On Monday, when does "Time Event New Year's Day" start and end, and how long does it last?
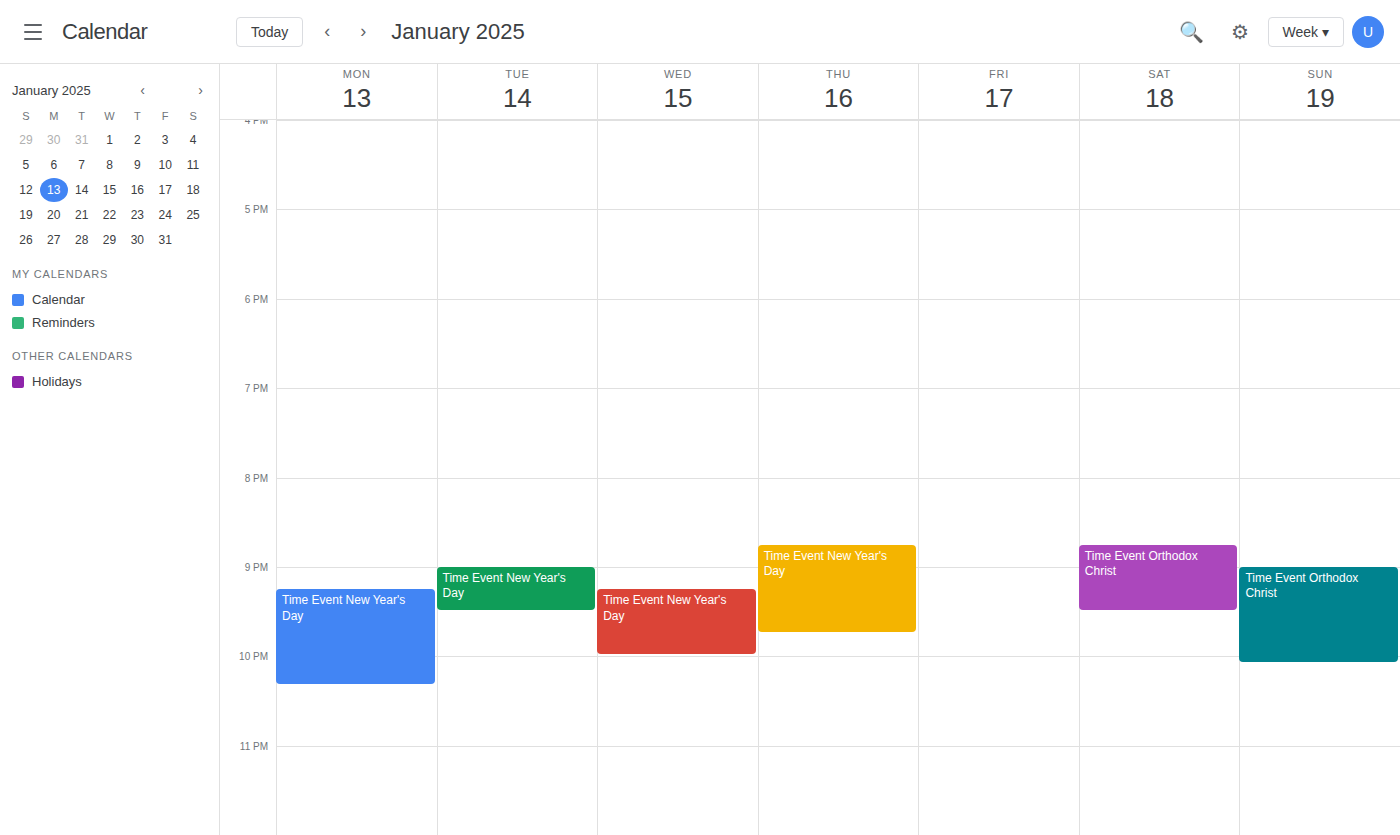
9:15 PM to 10:20 PM, 1 hour 5 minutes